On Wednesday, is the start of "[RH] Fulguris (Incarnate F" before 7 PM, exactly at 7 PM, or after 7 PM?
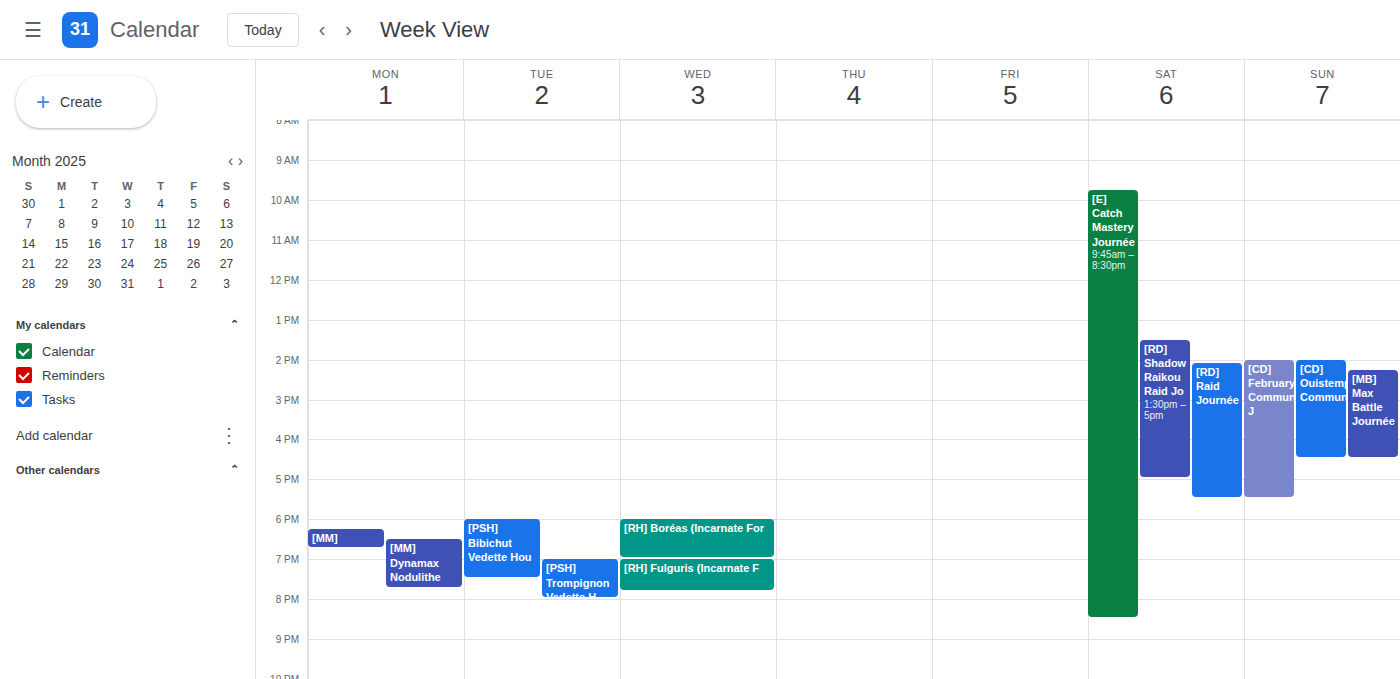
7:00 PM -- exactly at 7 PM, on the 7 PM line.